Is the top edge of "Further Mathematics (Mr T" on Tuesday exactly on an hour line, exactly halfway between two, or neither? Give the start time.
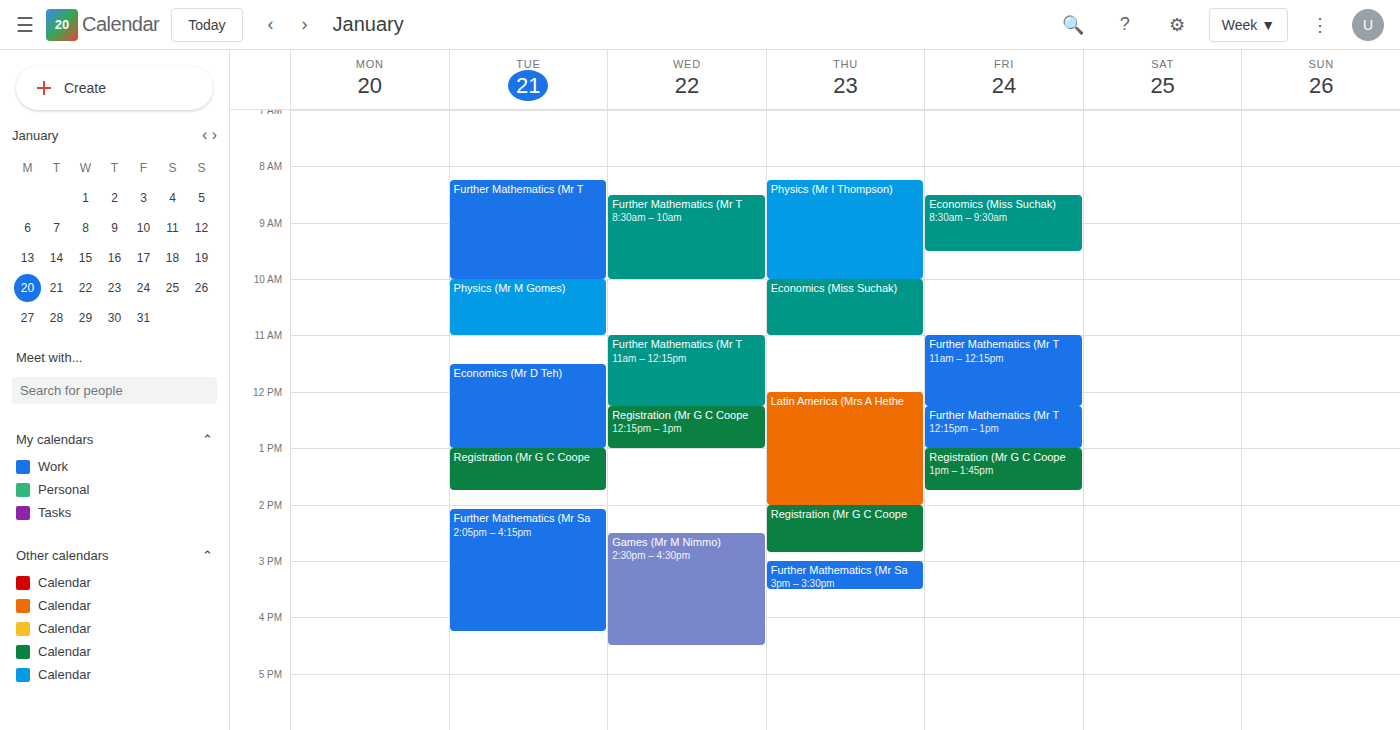
8:15 AM -- neither: a quarter of the way from the 8 AM line to the 9 AM line.